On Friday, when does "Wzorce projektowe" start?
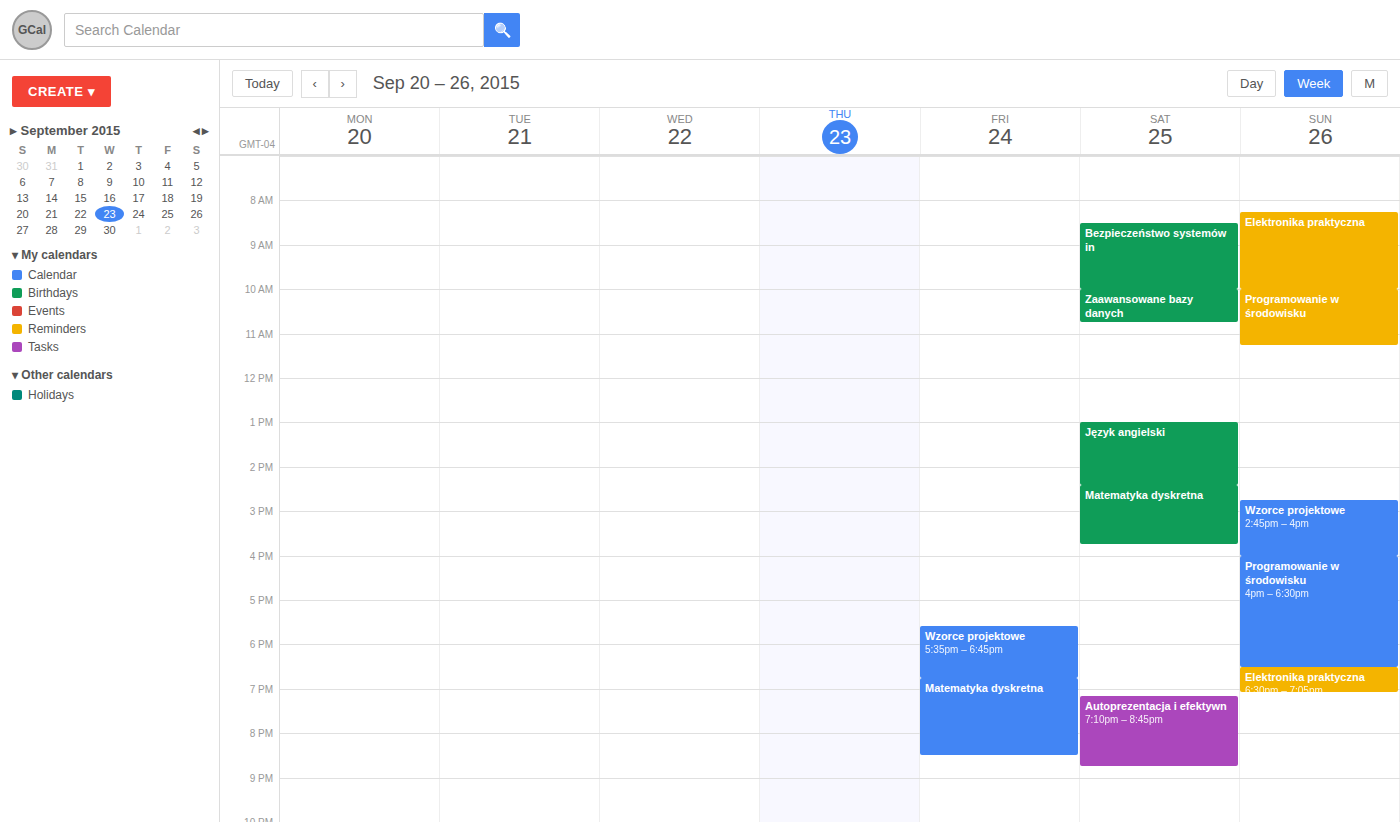
17:35